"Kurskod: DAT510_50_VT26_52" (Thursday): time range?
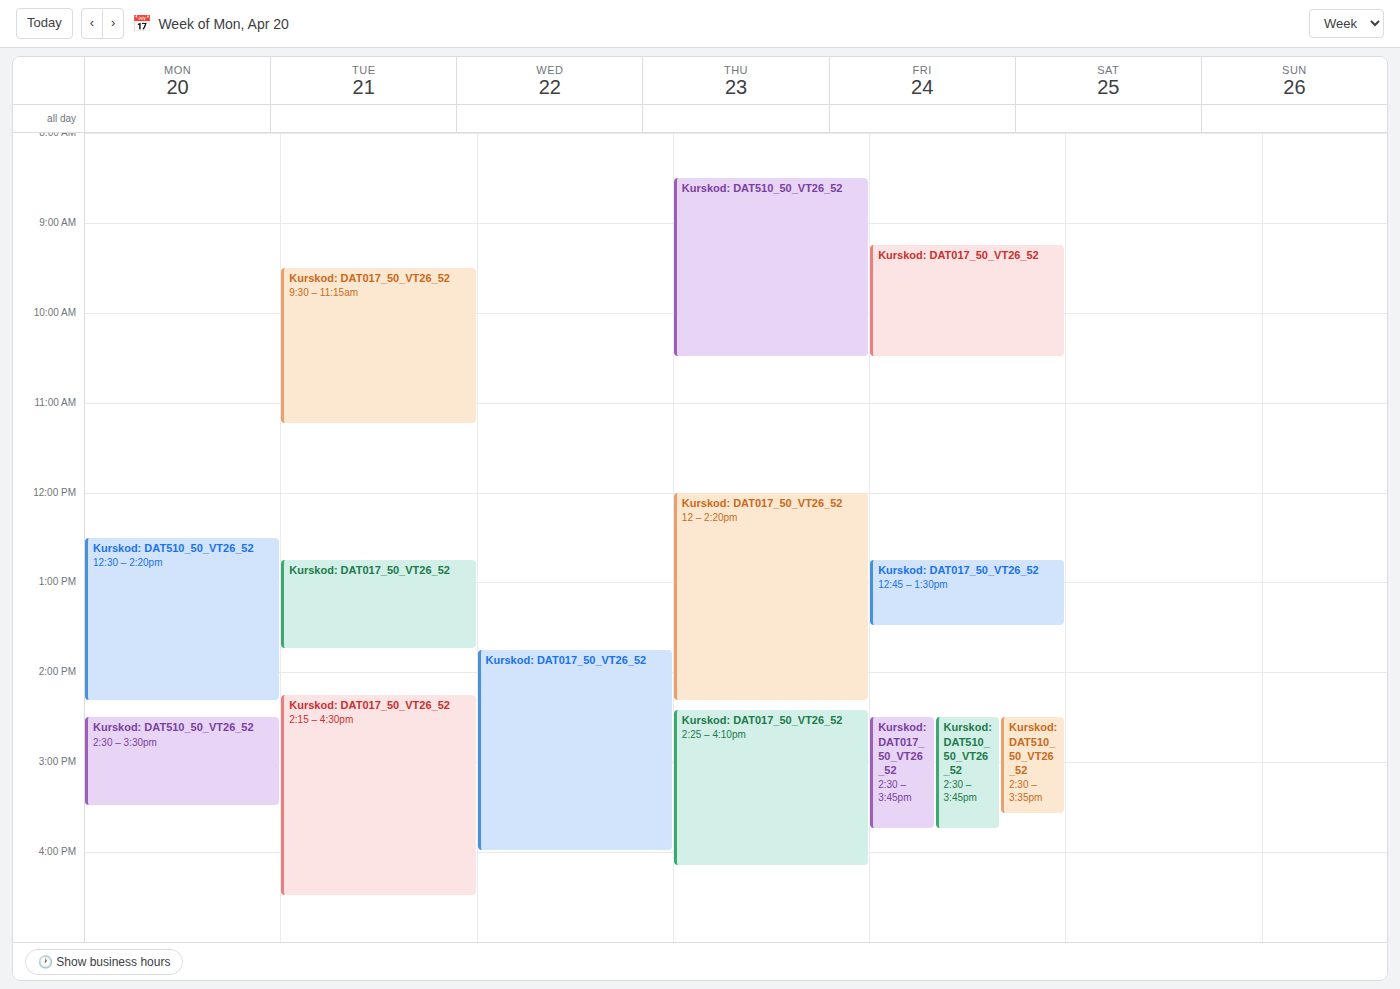
8:30 AM to 10:30 AM